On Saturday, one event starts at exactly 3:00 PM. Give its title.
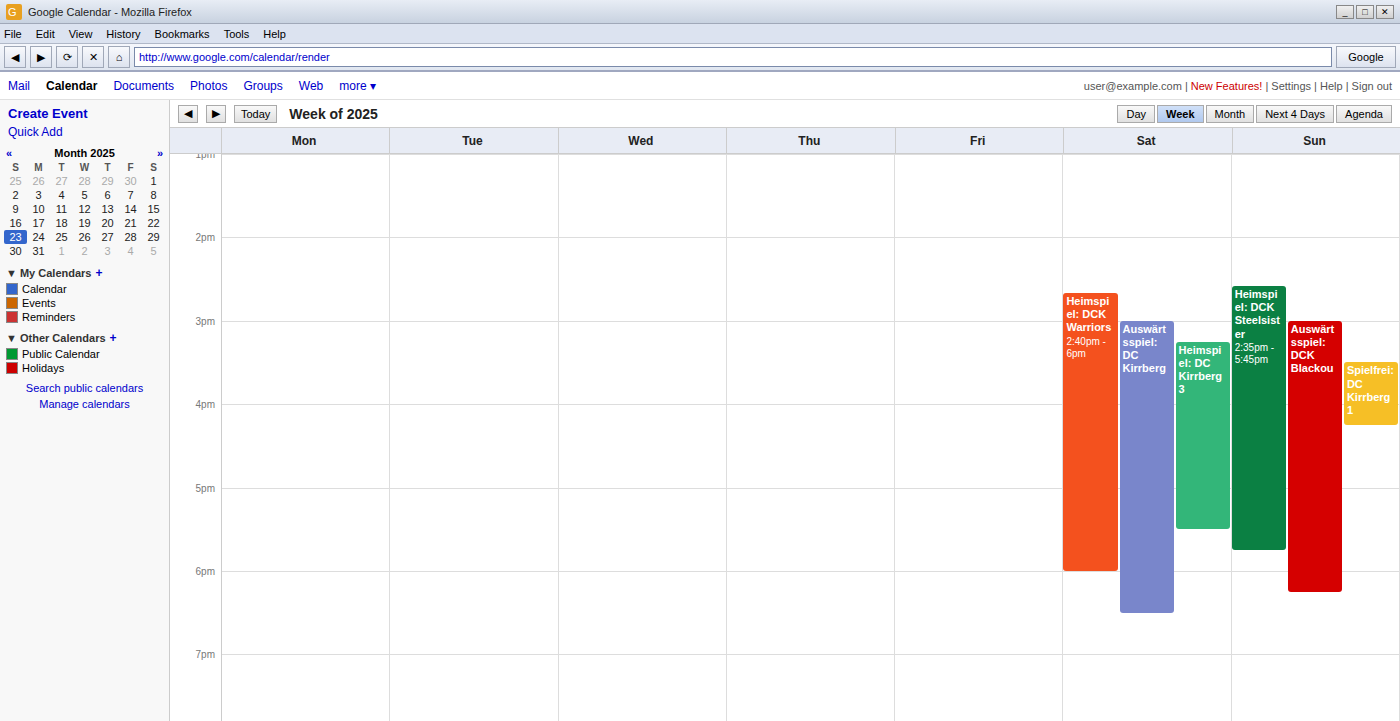
"Auswärtsspiel: DC Kirrberg"